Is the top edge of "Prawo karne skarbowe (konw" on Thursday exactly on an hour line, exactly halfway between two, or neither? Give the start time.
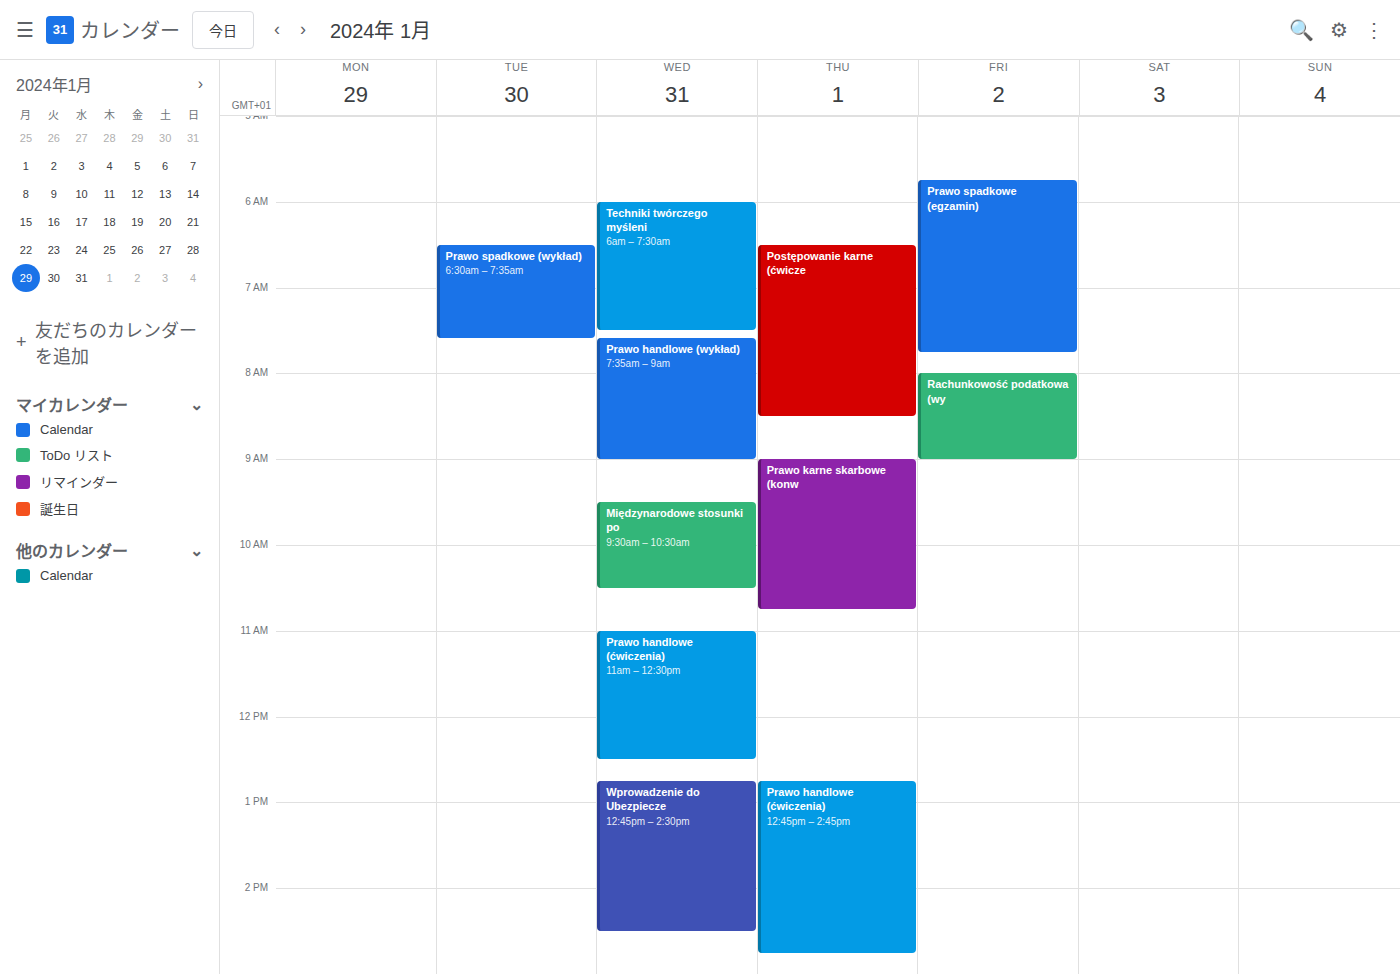
9:00 AM -- exactly on the 9 AM line.